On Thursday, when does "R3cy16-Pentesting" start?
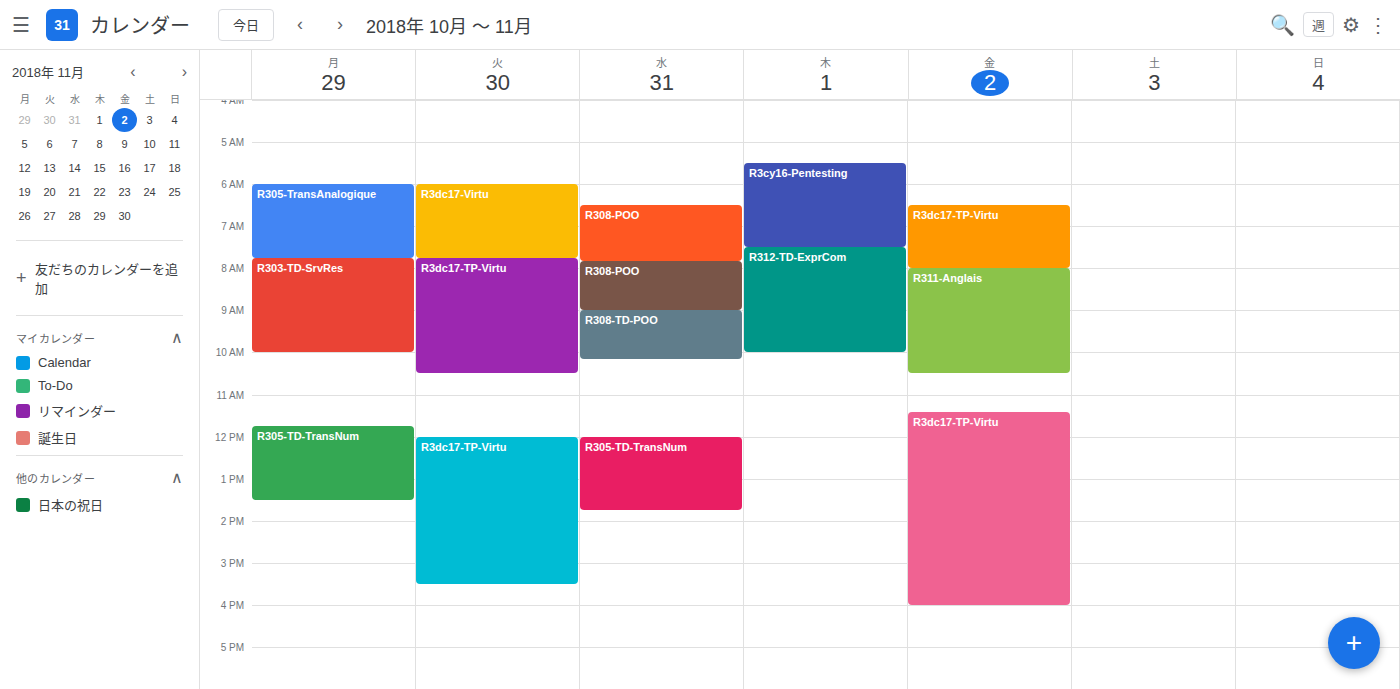
5:30 AM